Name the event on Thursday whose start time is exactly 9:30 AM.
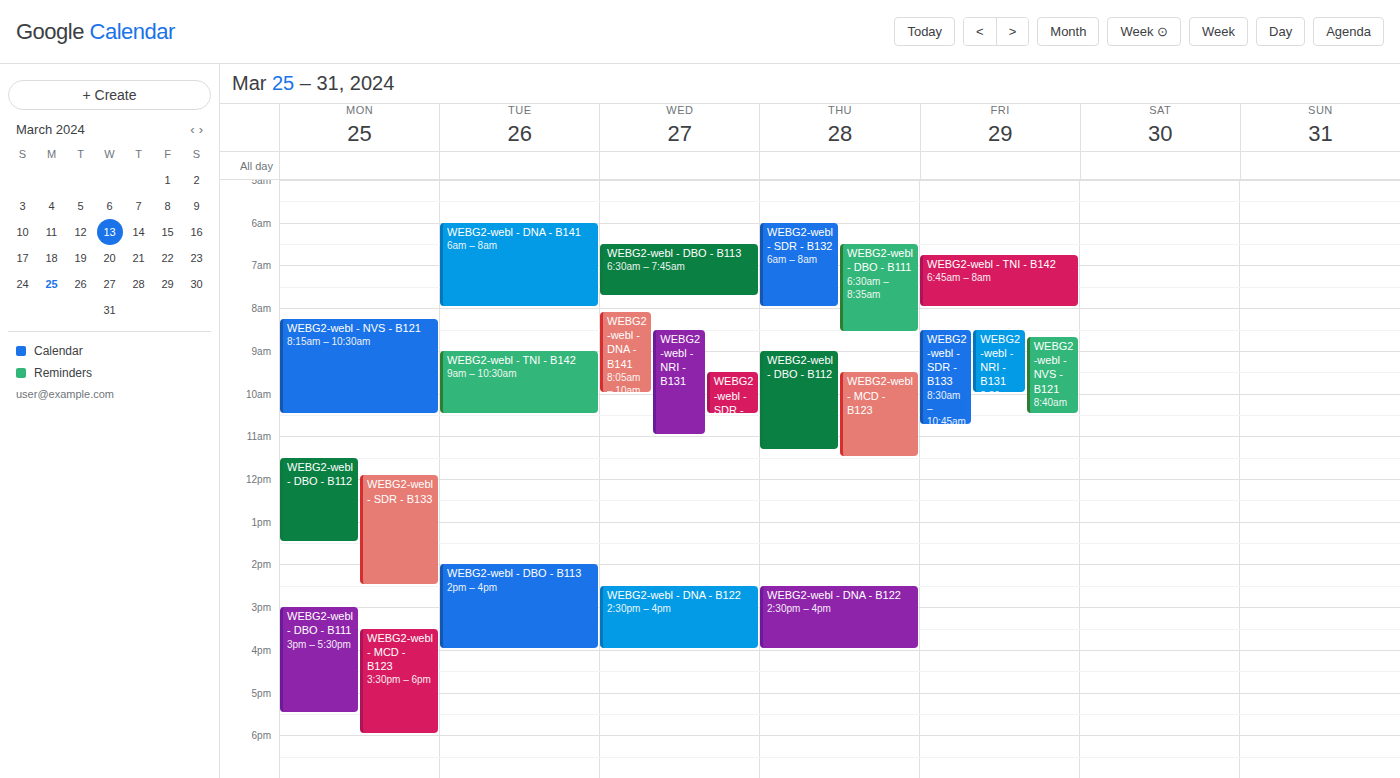
"WEBG2-webl - MCD - B123"